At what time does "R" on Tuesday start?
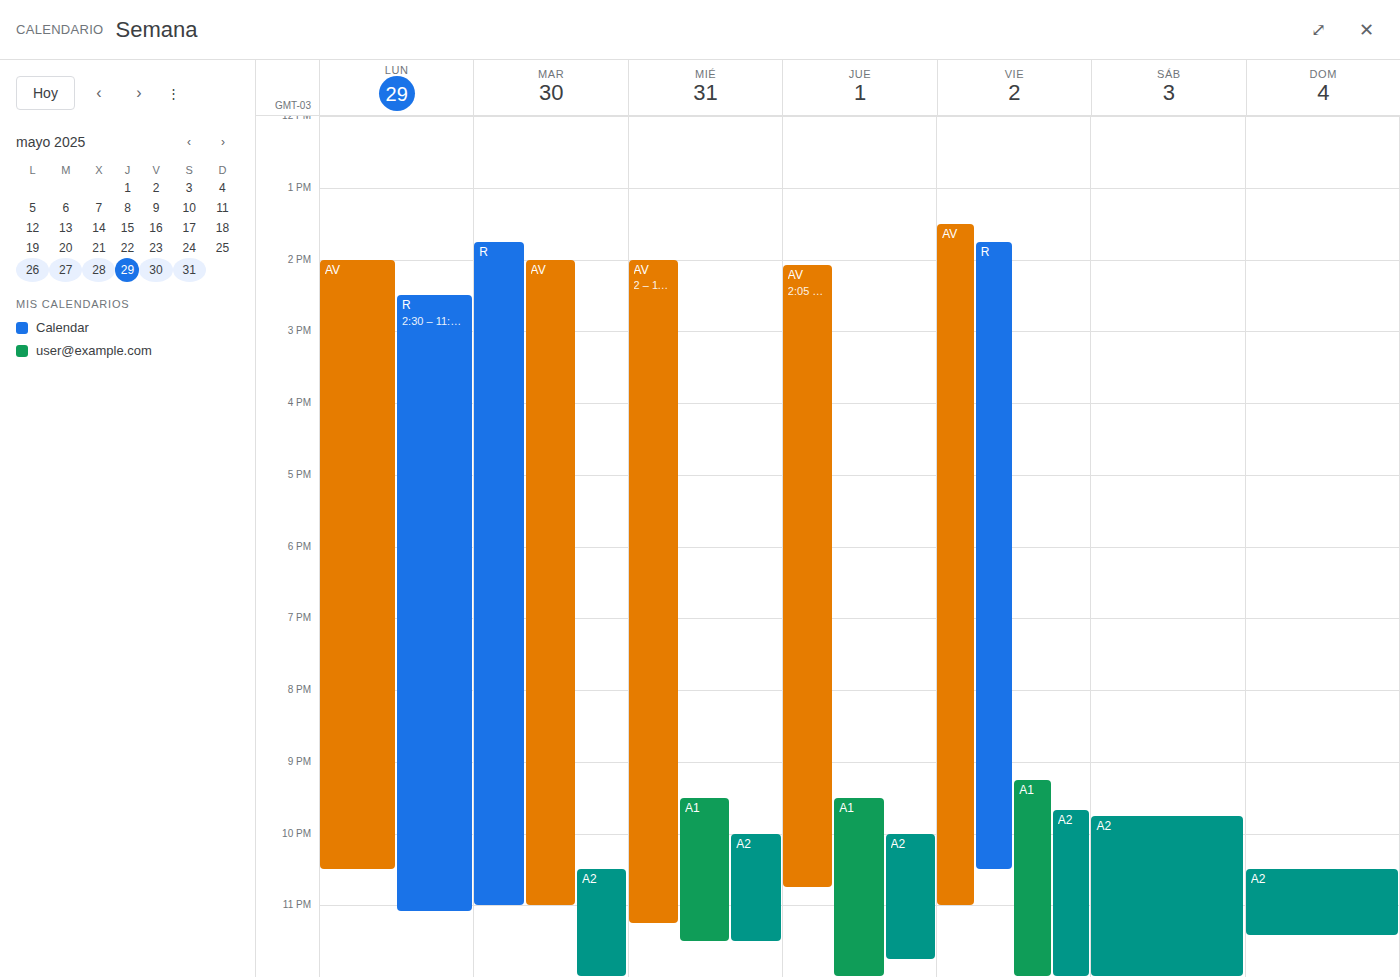
1:45 PM